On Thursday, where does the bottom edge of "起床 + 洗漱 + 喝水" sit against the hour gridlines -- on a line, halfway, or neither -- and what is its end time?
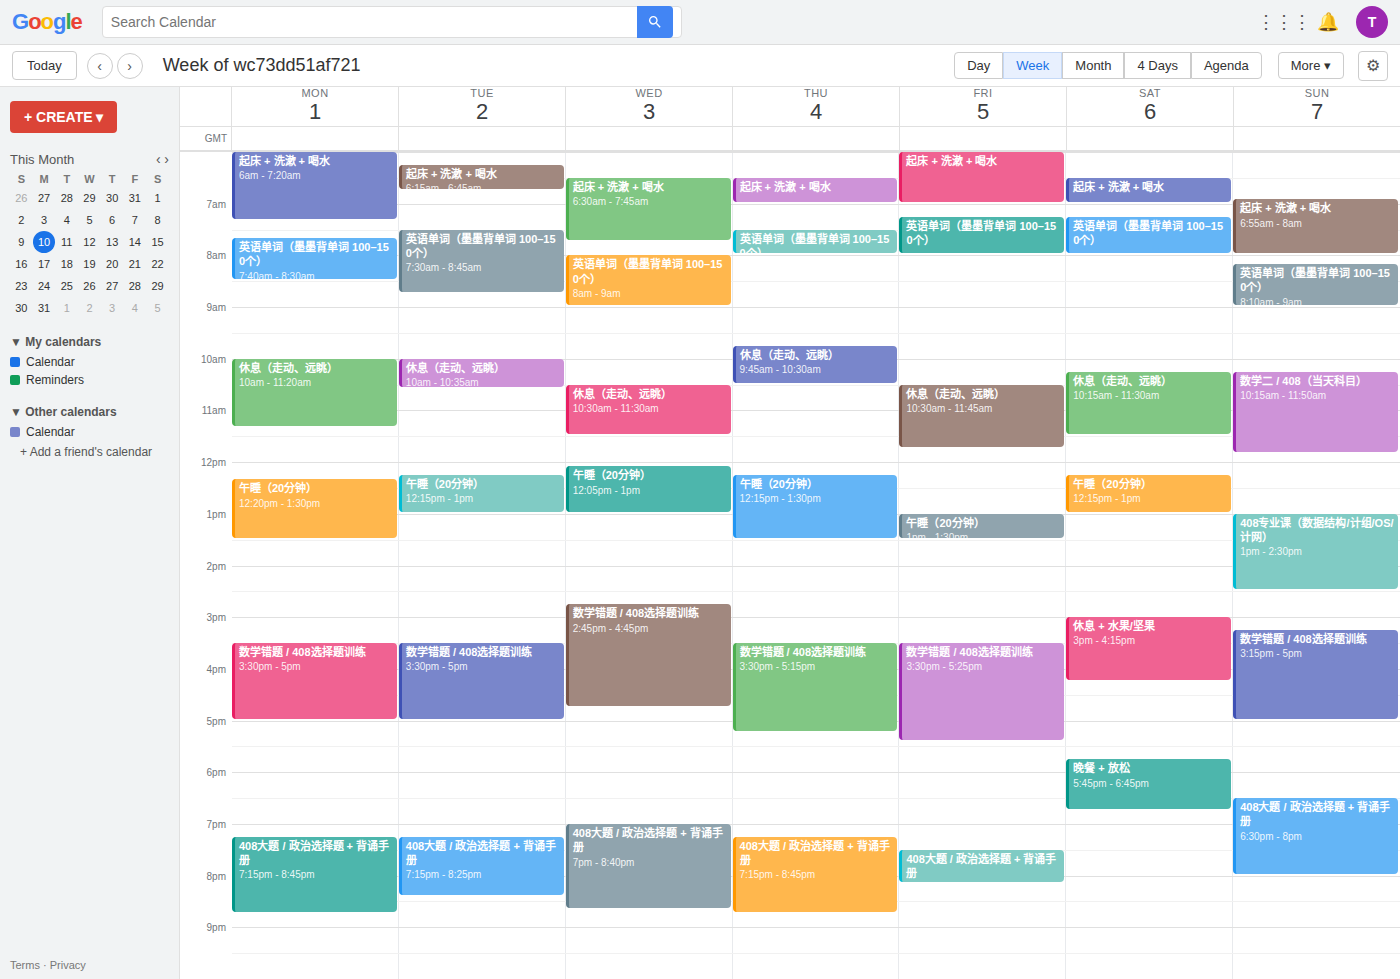
7:00 AM -- exactly on the 7 AM line.